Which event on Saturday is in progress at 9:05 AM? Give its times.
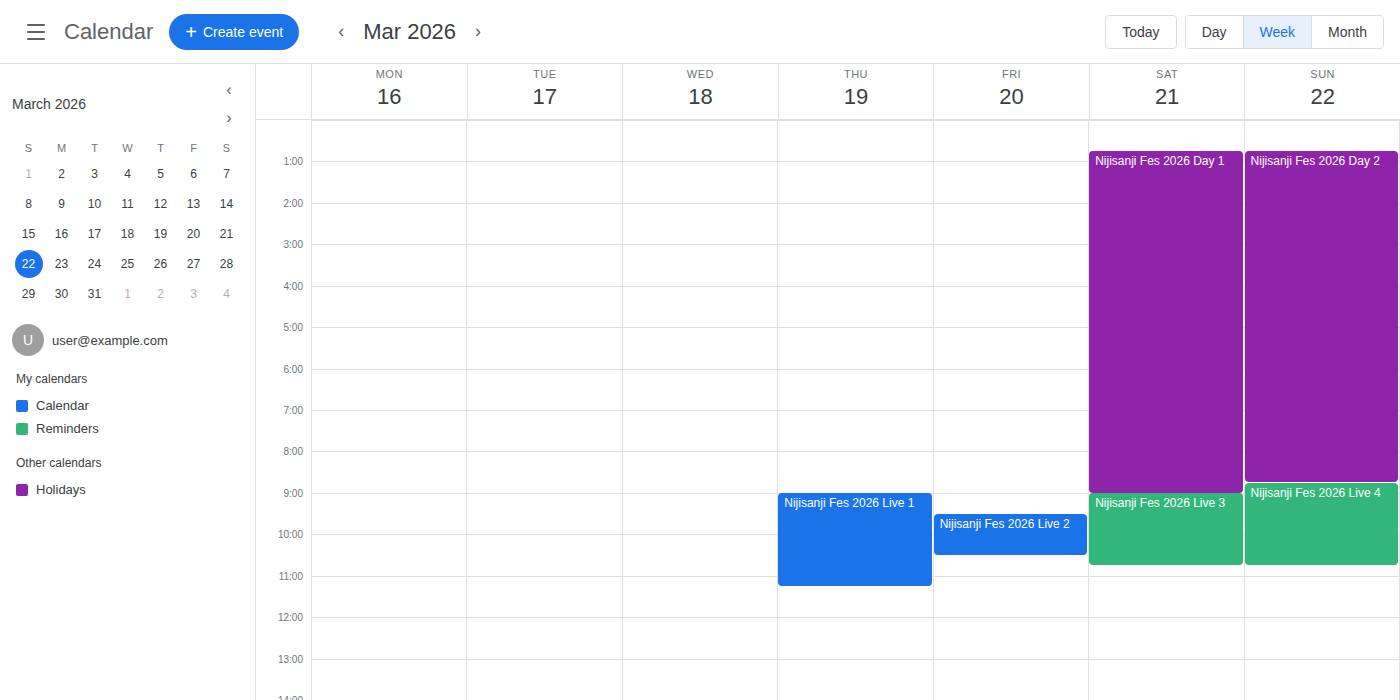
"Nijisanji Fes 2026 Live 3", 9:00 AM to 10:45 AM